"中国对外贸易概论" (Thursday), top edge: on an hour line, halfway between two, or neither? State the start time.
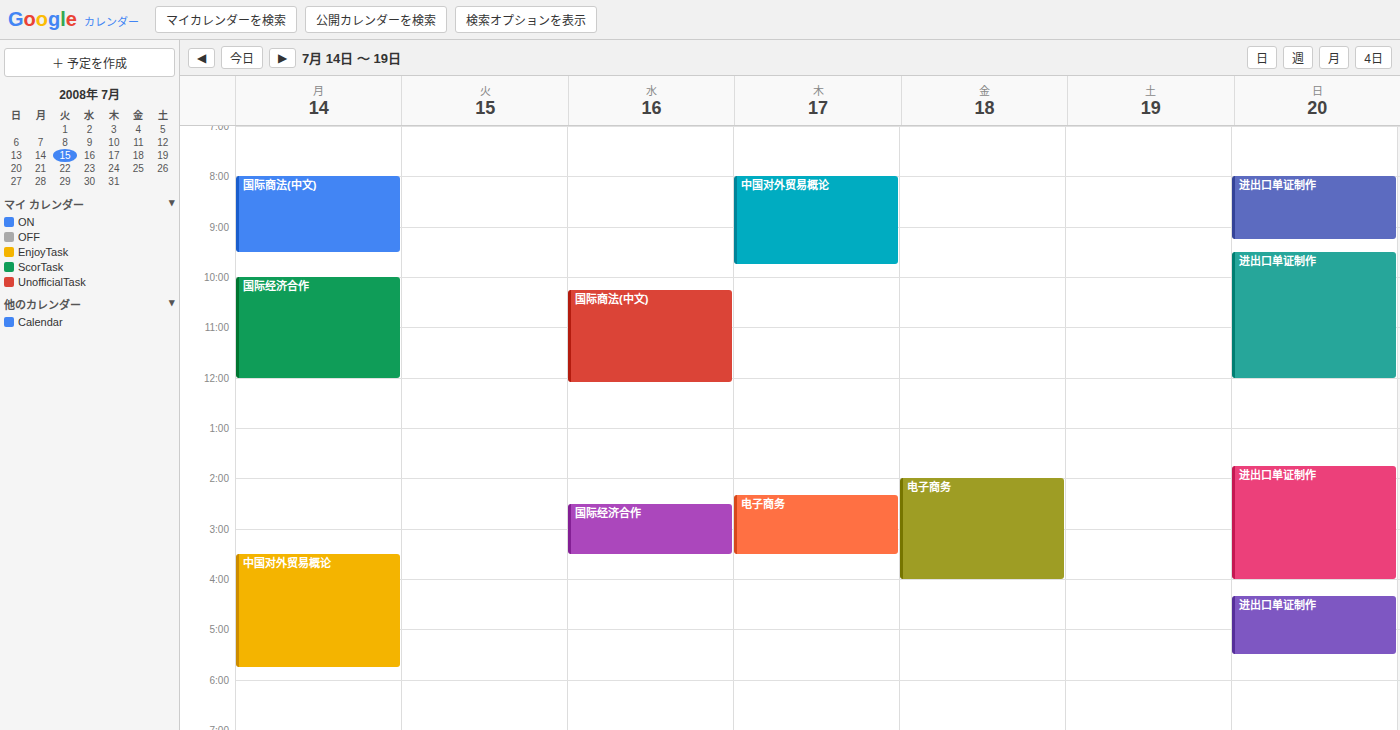
8:00 AM -- exactly on the 8 AM line.